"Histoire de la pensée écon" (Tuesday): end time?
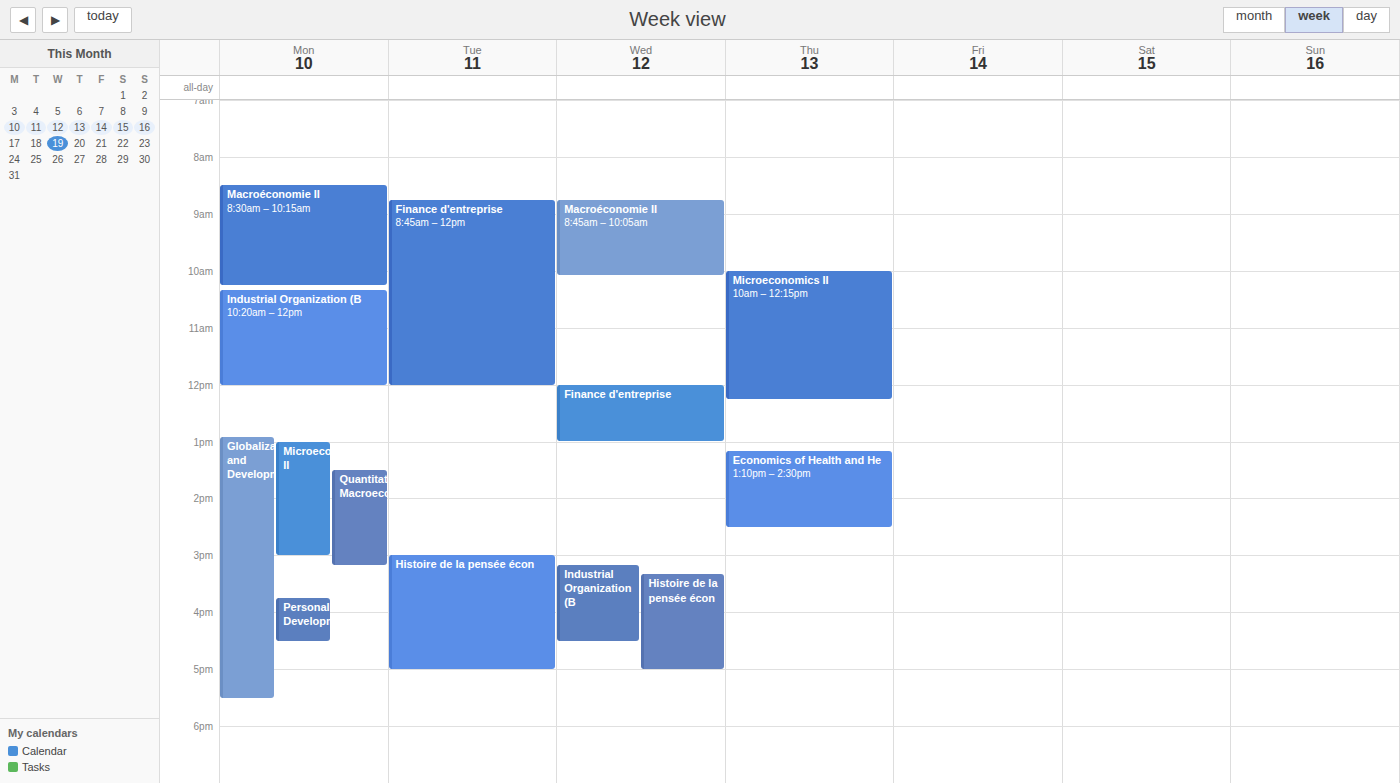
5:00 PM